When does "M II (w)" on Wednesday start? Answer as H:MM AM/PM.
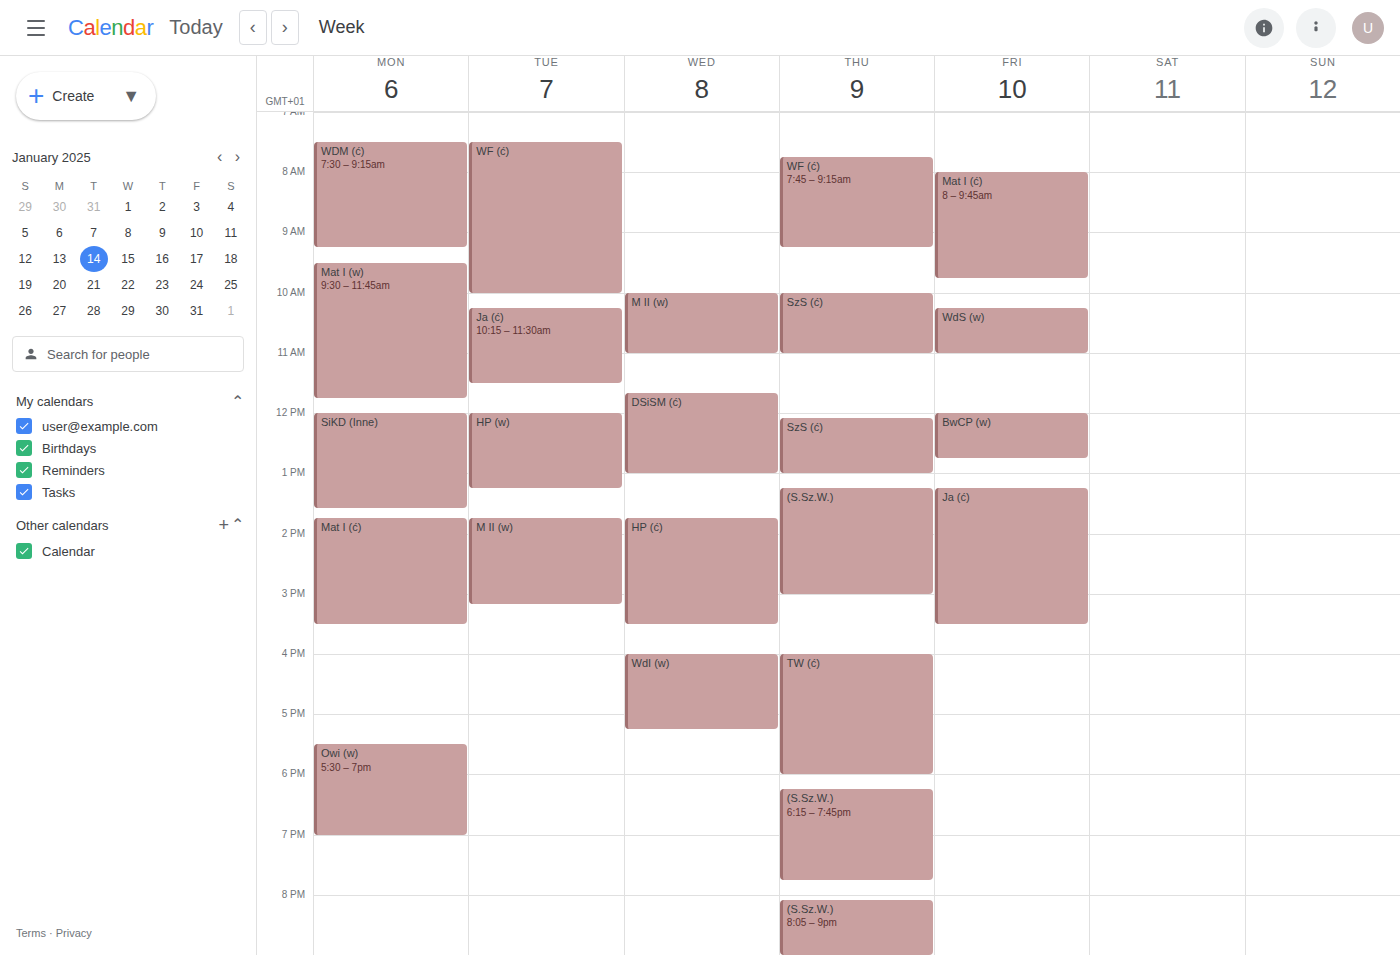
10:00 AM